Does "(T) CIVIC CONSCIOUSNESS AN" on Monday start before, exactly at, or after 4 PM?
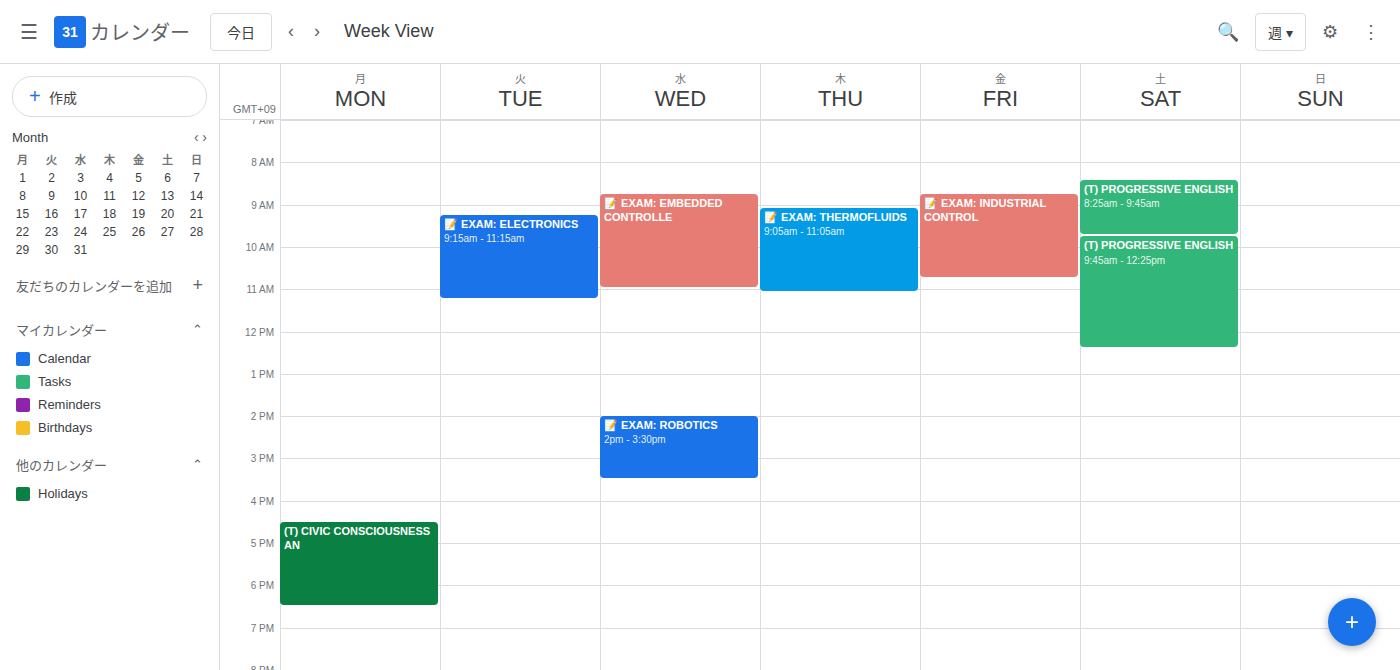
4:30 PM -- after 4 PM, 30 minutes below the 4 PM line.